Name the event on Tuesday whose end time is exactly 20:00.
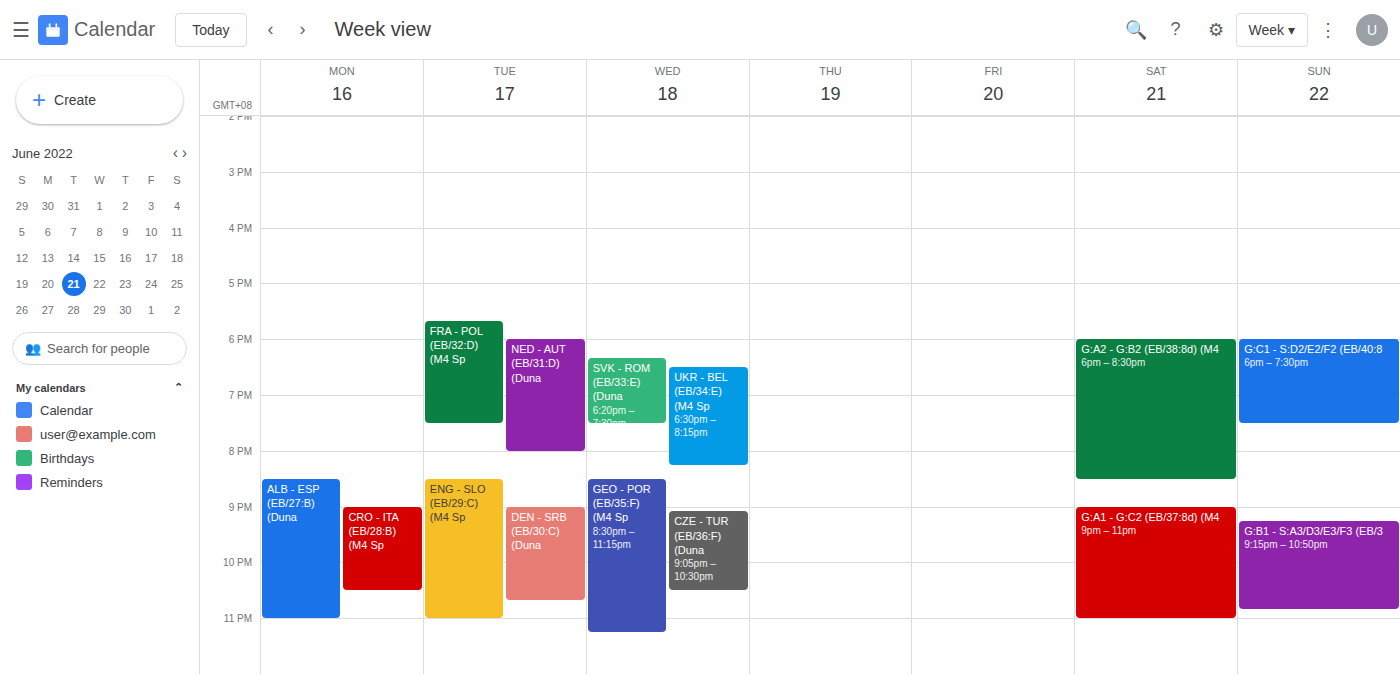
"NED - AUT (EB/31:D) (Duna"